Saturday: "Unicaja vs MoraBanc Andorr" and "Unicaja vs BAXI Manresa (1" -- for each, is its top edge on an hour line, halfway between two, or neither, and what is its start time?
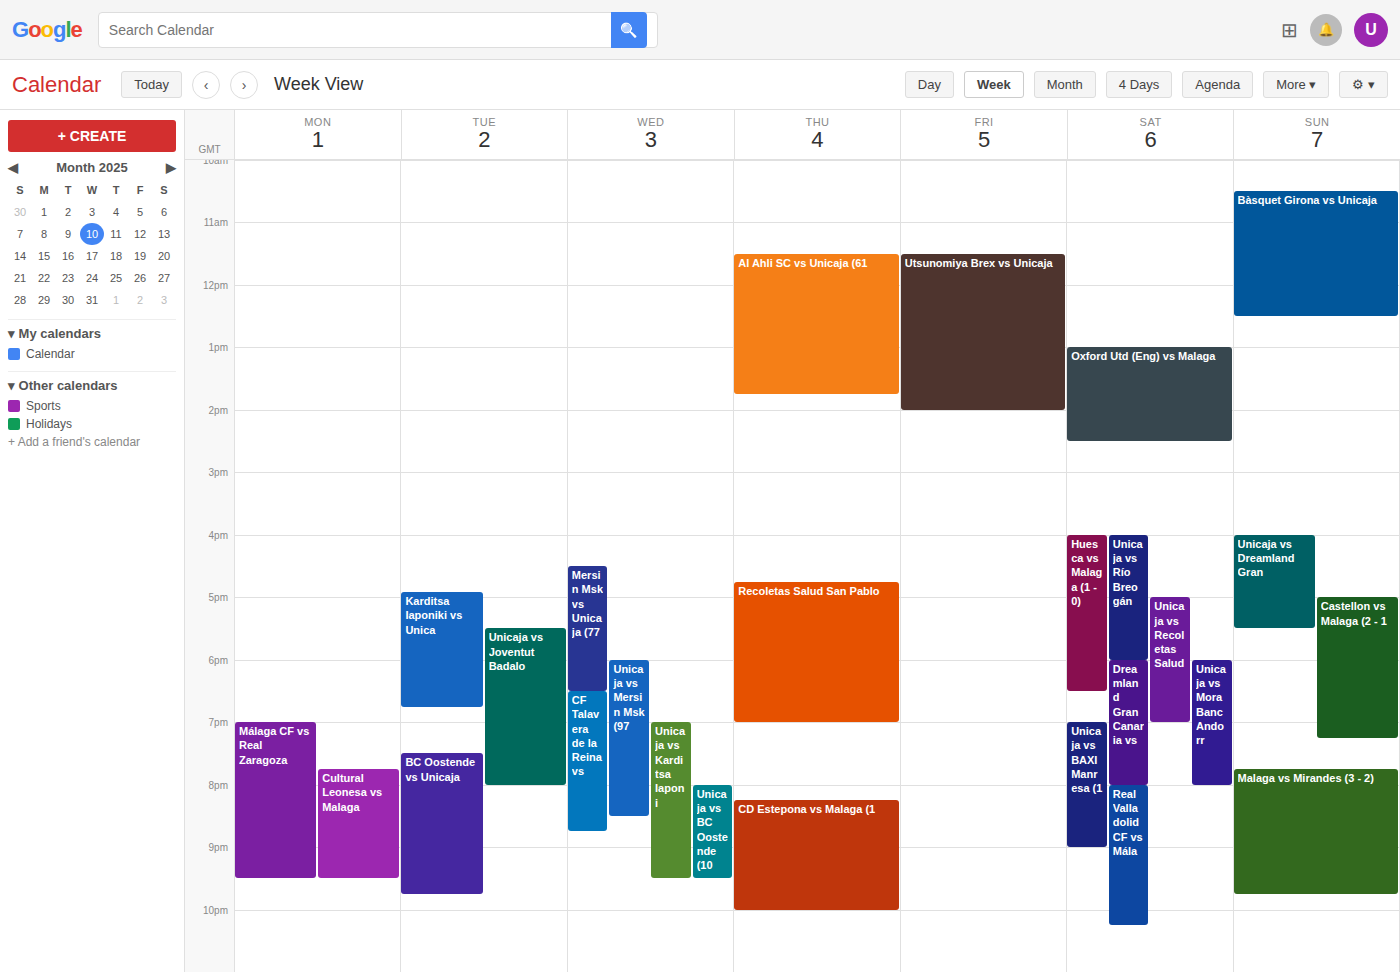
"Unicaja vs MoraBanc Andorr": 6:00 PM, exactly on the 6 PM line. "Unicaja vs BAXI Manresa (1": 7:00 PM, exactly on the 7 PM line.